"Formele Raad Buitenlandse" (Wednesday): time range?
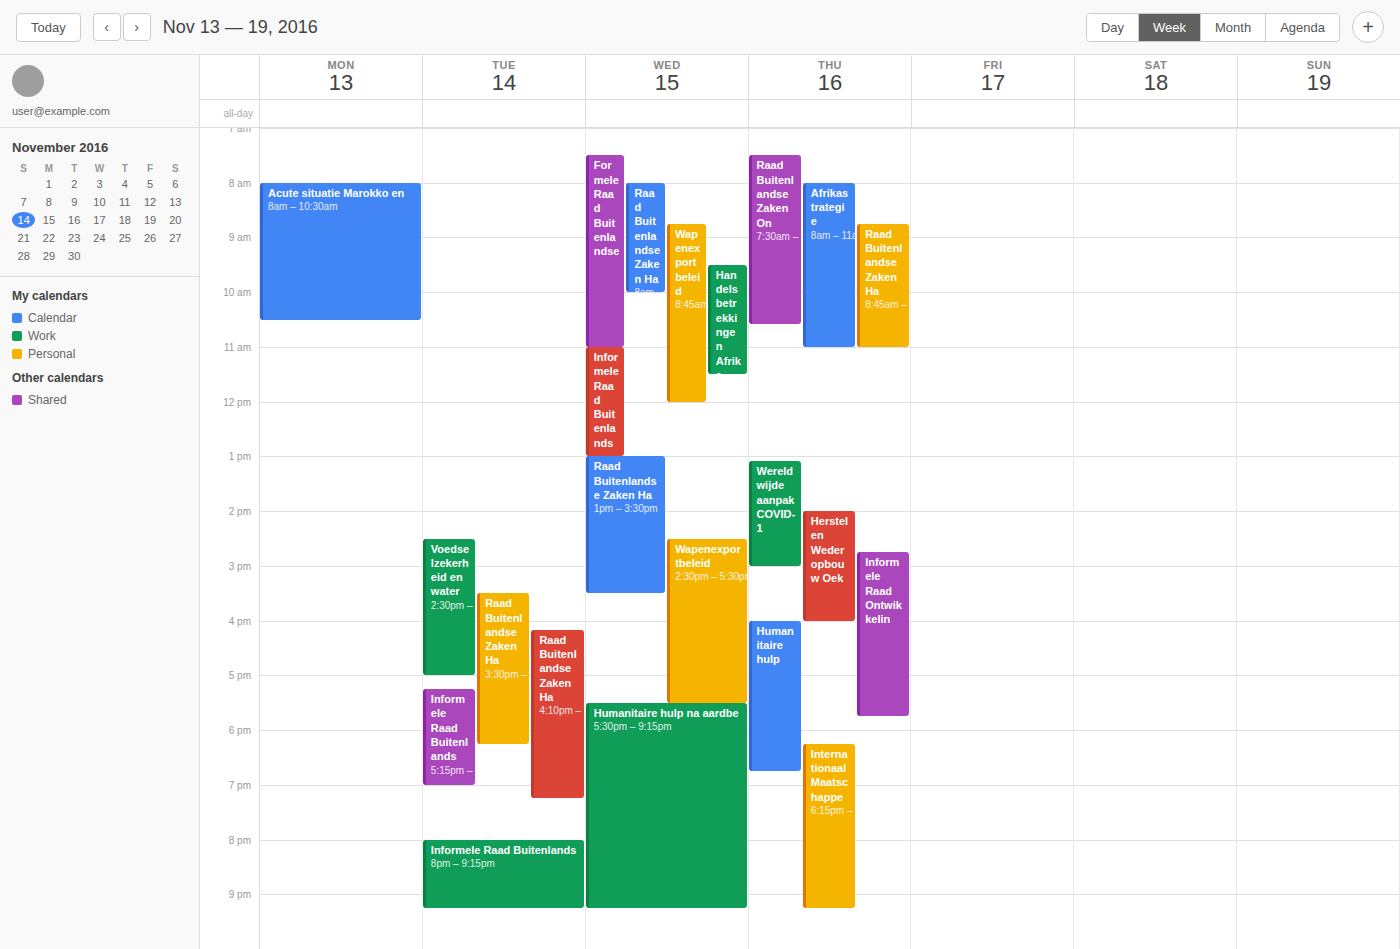
07:30 to 11:00